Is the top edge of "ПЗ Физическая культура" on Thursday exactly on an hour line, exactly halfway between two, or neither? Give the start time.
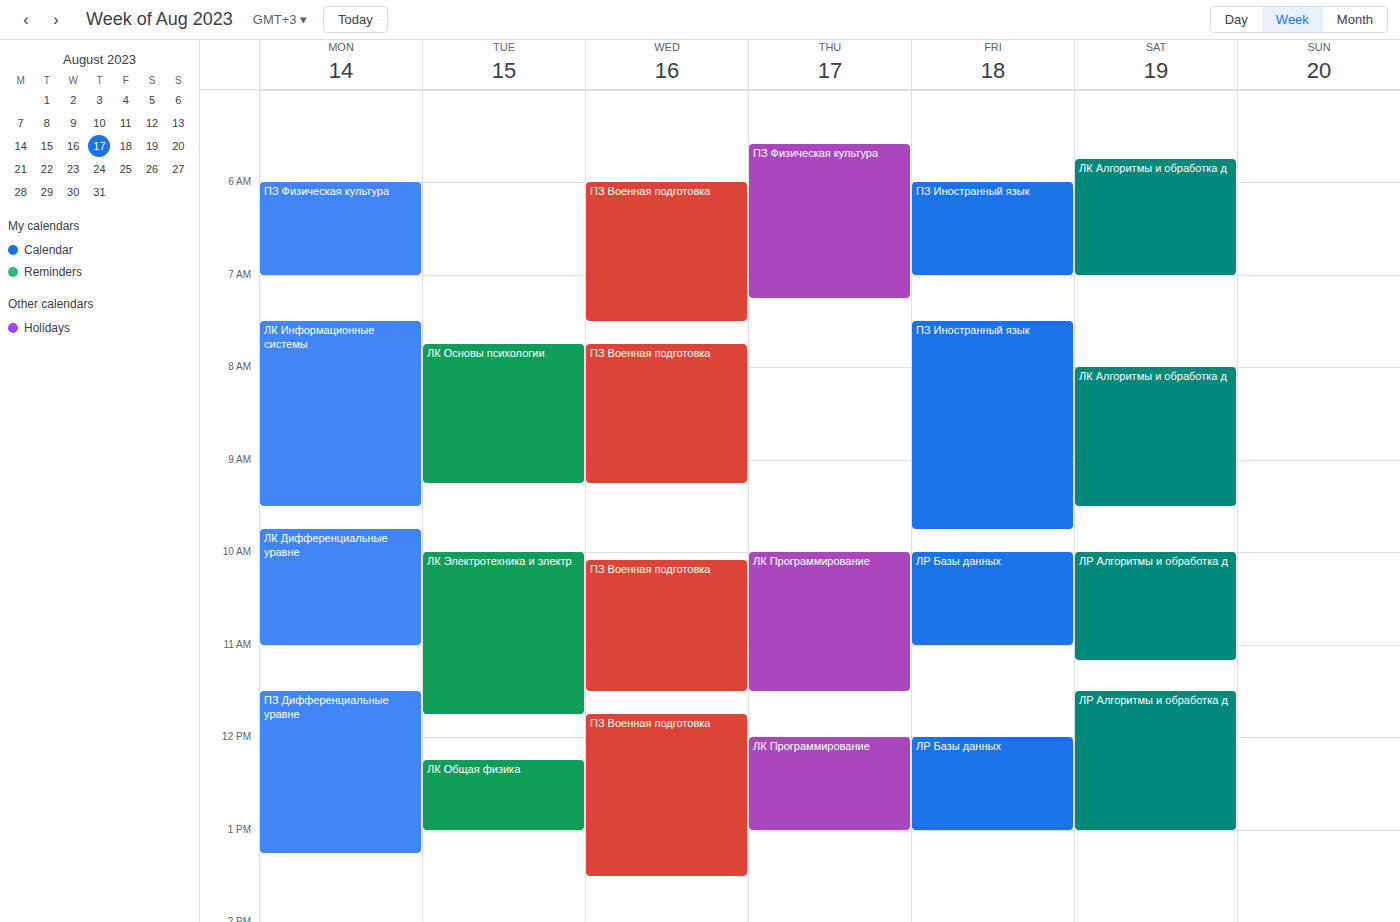
5:35 AM -- neither: 35 minutes below the 5 AM line and 25 minutes above the 6 AM line.